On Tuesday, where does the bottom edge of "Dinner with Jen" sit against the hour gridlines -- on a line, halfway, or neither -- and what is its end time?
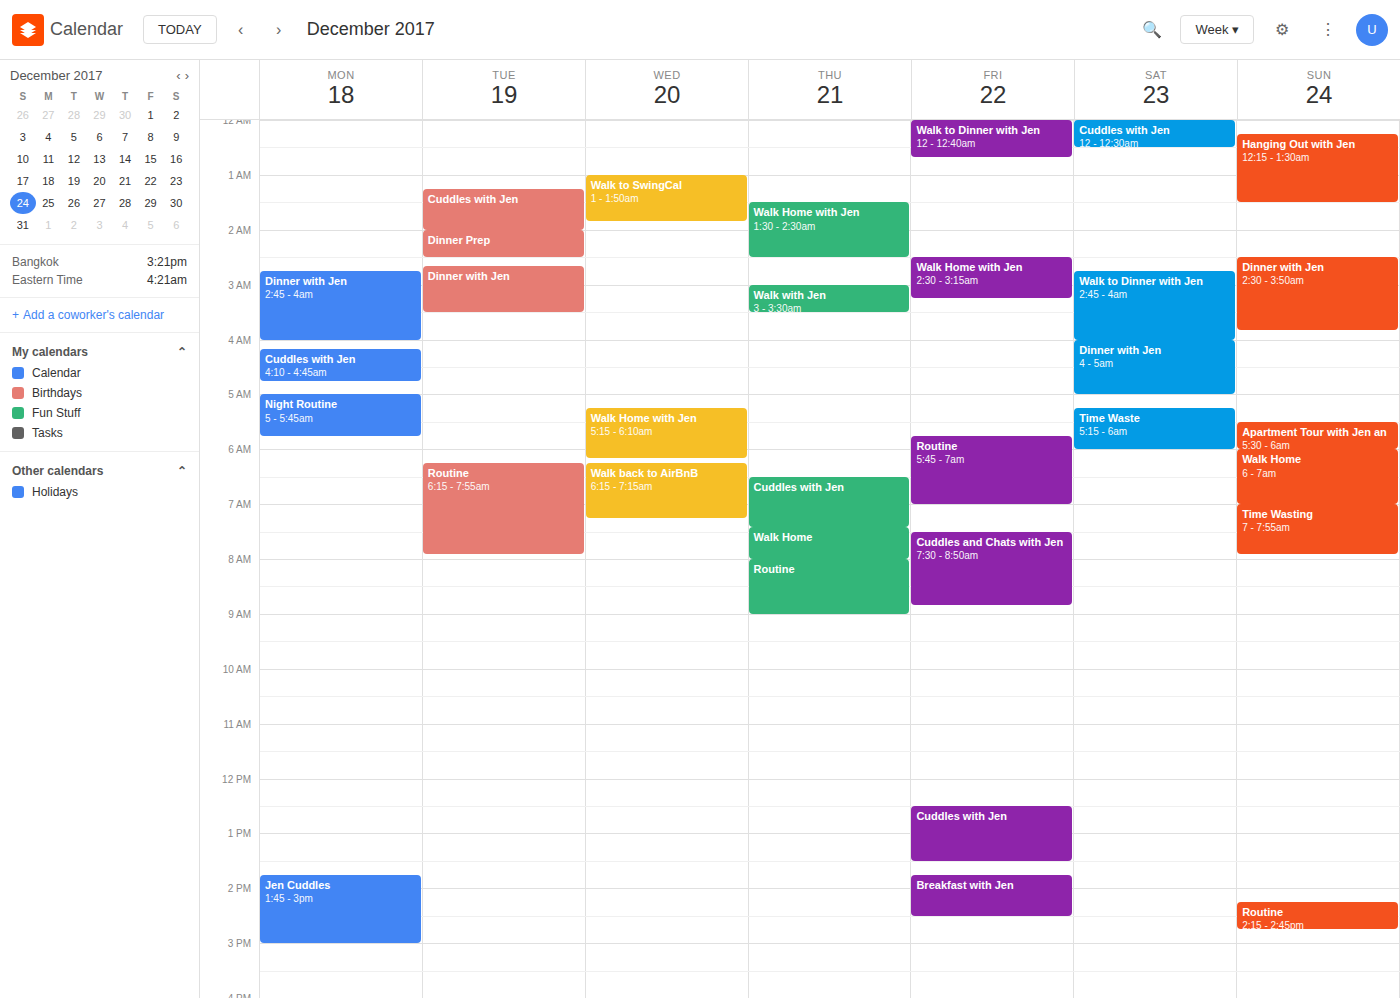
3:30 AM -- halfway between the 3 AM and 4 AM lines.